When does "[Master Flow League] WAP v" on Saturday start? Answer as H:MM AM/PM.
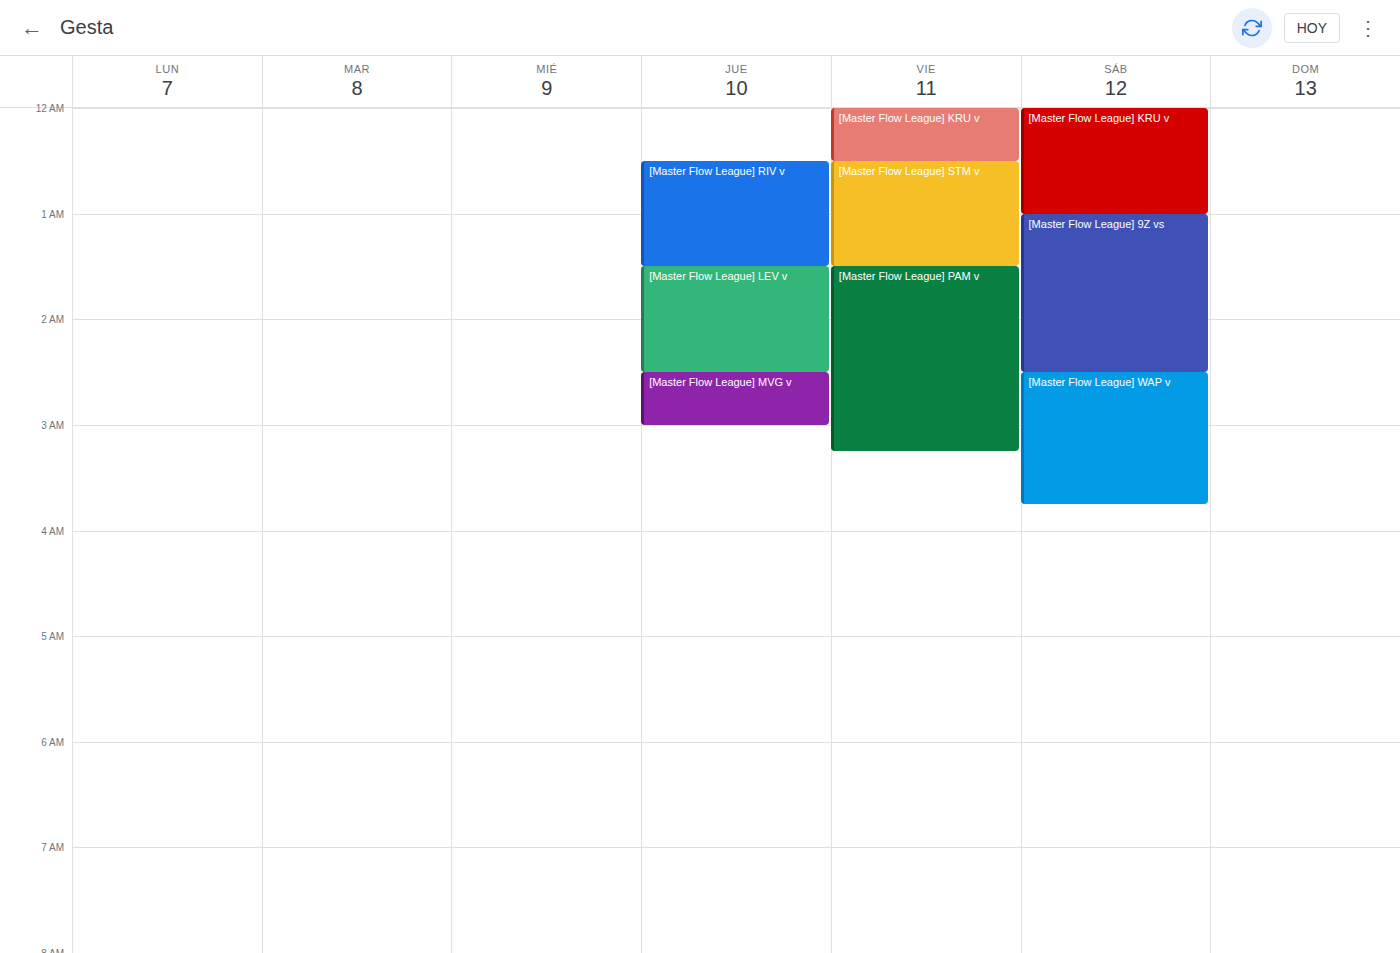
2:30 AM